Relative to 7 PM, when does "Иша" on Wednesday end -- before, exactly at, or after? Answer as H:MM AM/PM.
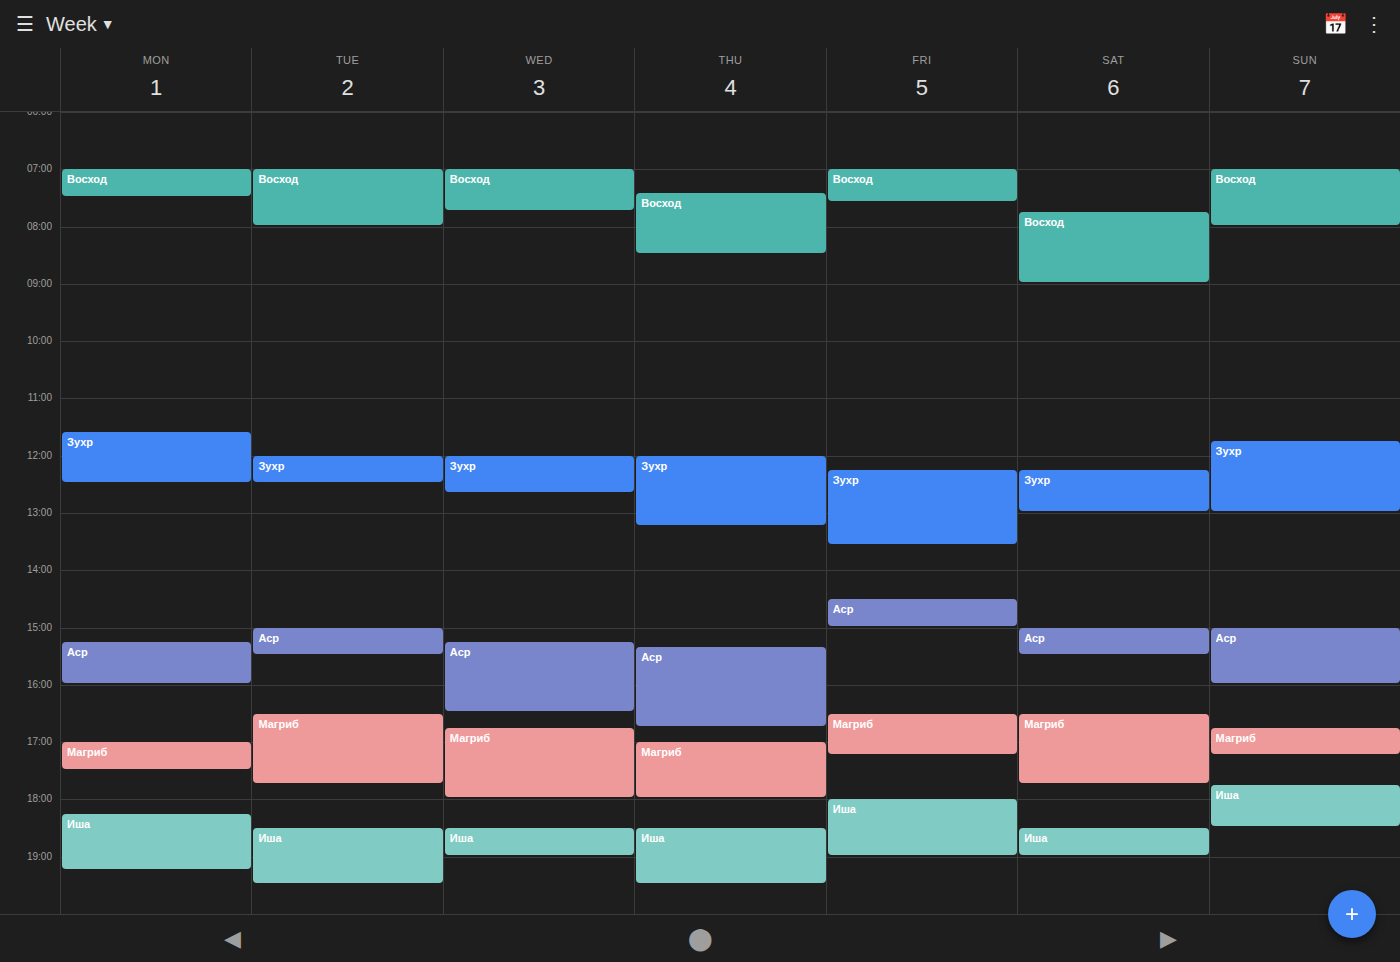
7:00 PM -- exactly at 7 PM, on the 7 PM line.